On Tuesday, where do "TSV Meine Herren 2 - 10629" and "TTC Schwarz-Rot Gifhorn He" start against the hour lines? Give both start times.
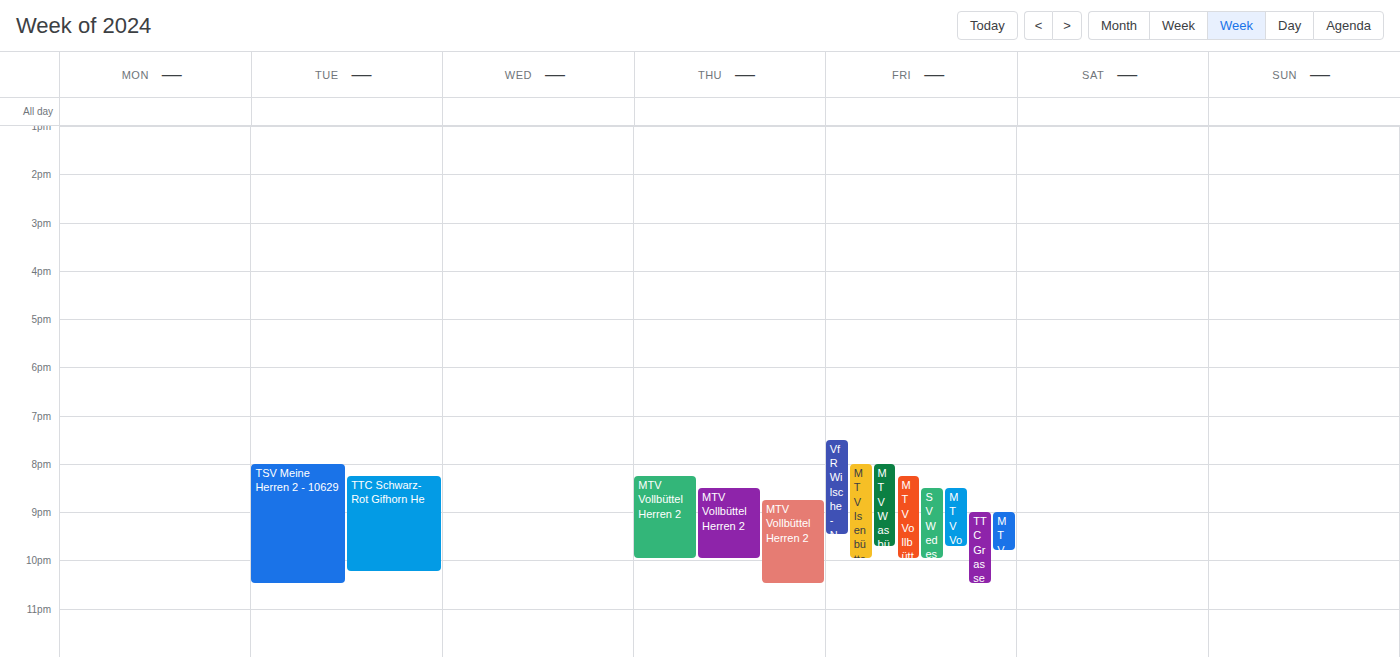
"TSV Meine Herren 2 - 10629": 8:00 PM, exactly on the 8 PM line. "TTC Schwarz-Rot Gifhorn He": 8:15 PM, neither: a quarter of the way from the 8 PM line to the 9 PM line.